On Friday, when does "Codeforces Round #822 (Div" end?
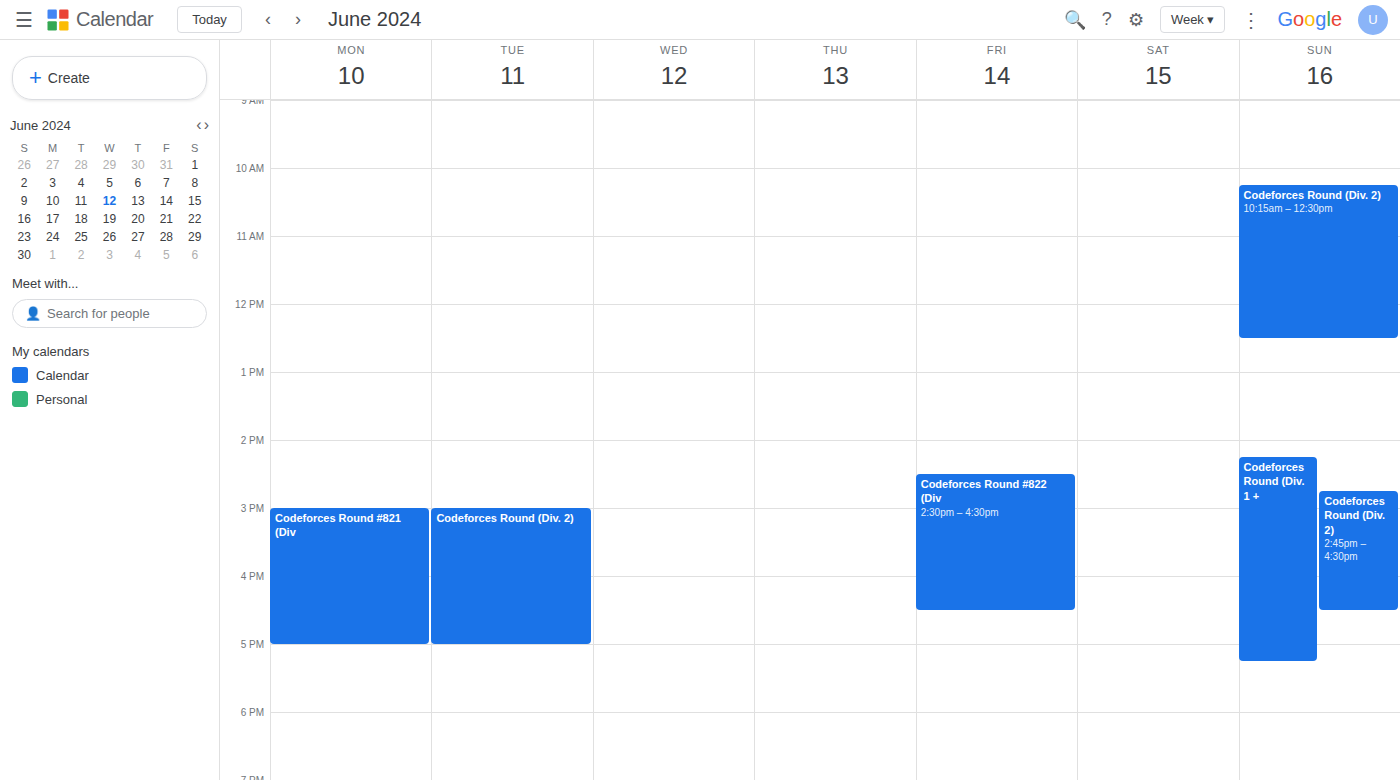
4:30 PM